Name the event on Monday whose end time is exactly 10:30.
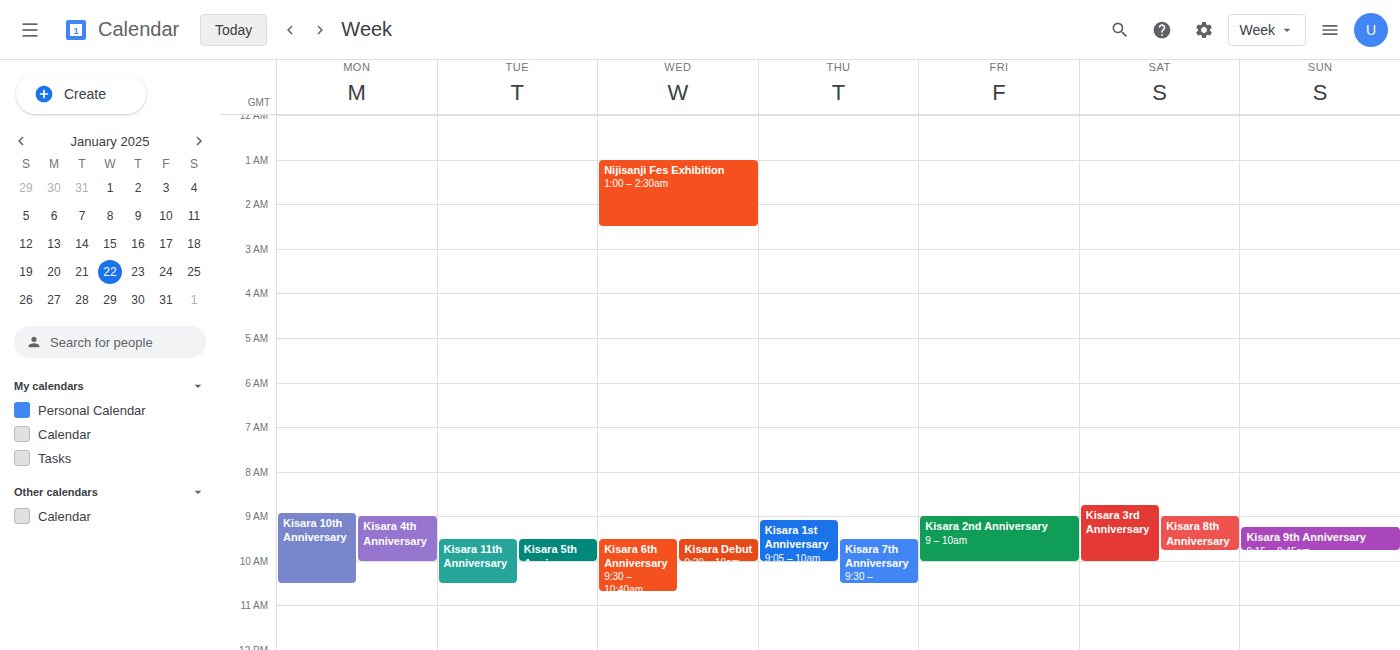
"Kisara 10th Anniversary"